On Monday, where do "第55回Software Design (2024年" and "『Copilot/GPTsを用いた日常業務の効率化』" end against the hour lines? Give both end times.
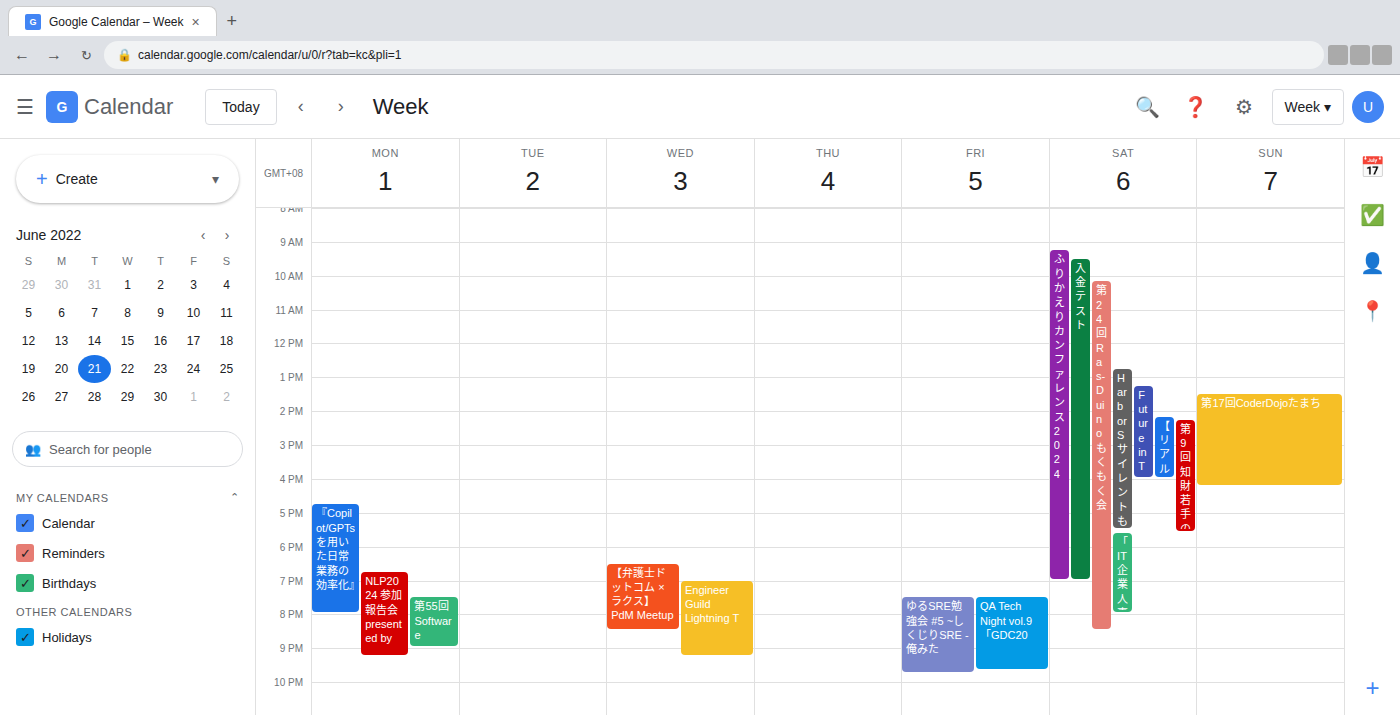
"第55回Software Design (2024年": 9:00 PM, exactly on the 9 PM line. "『Copilot/GPTsを用いた日常業務の効率化』": 8:00 PM, exactly on the 8 PM line.